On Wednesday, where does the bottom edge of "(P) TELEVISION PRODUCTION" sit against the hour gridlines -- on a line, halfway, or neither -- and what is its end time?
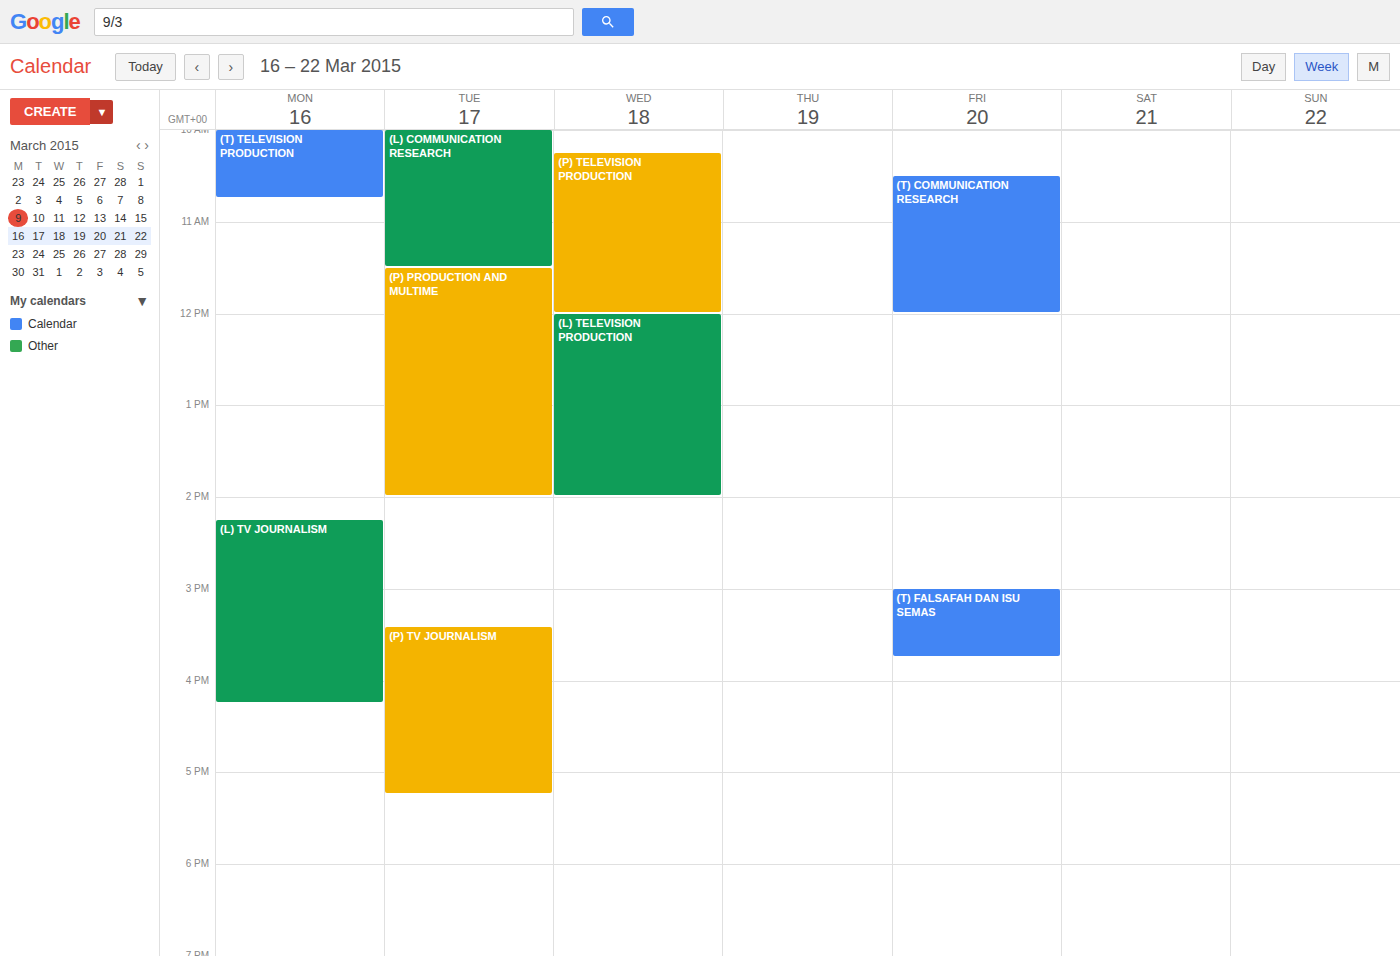
12:00 PM -- exactly on the 12 PM line.